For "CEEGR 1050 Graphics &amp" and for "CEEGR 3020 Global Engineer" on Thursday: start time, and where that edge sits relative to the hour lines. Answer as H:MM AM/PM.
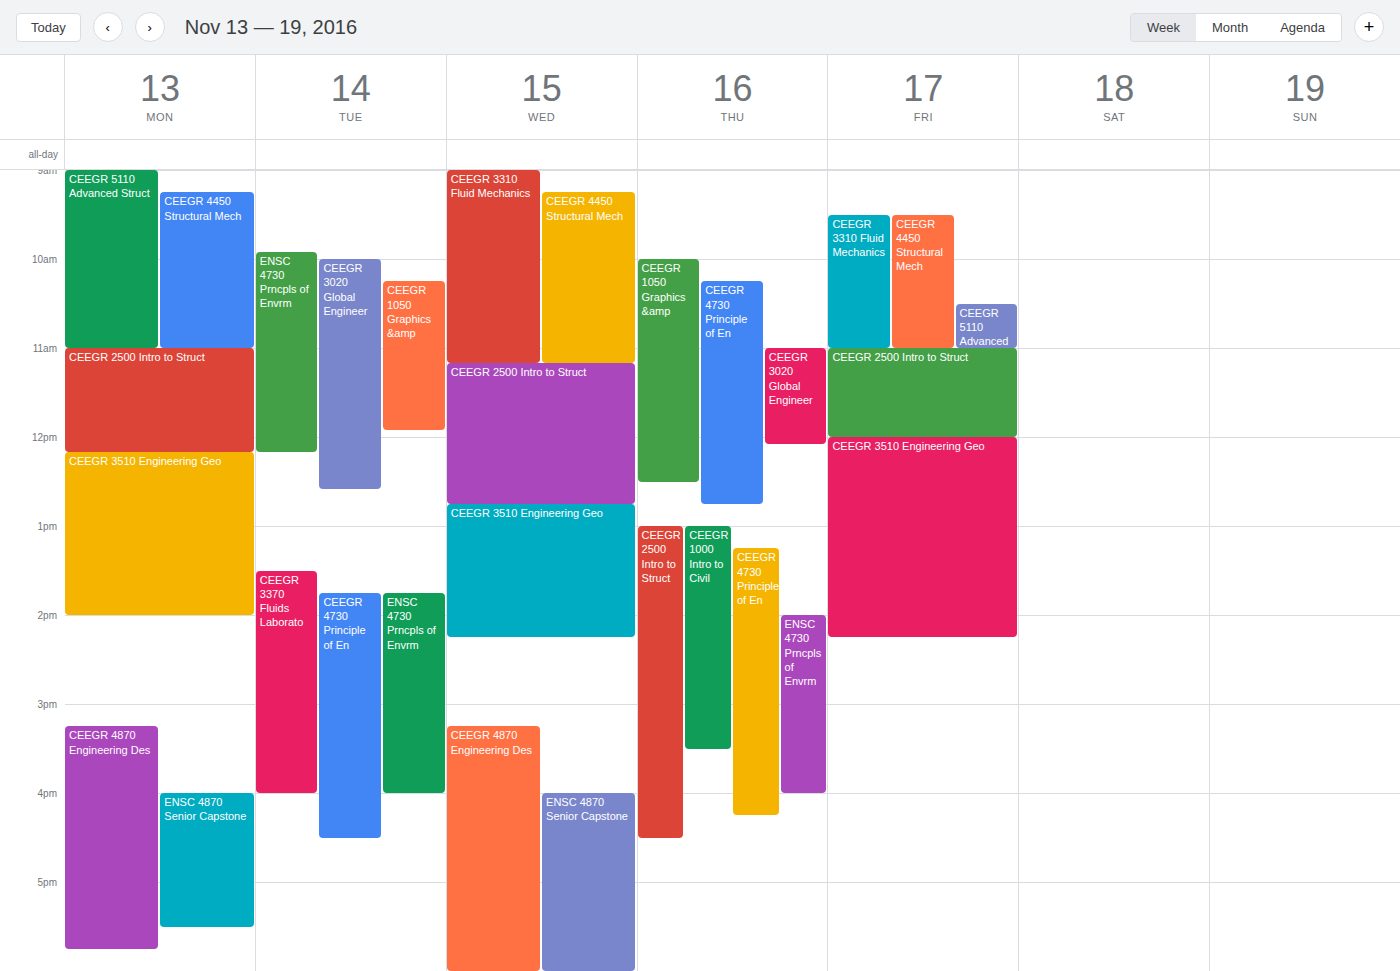
"CEEGR 1050 Graphics &amp": 10:00 AM, exactly on the 10 AM line. "CEEGR 3020 Global Engineer": 11:00 AM, exactly on the 11 AM line.